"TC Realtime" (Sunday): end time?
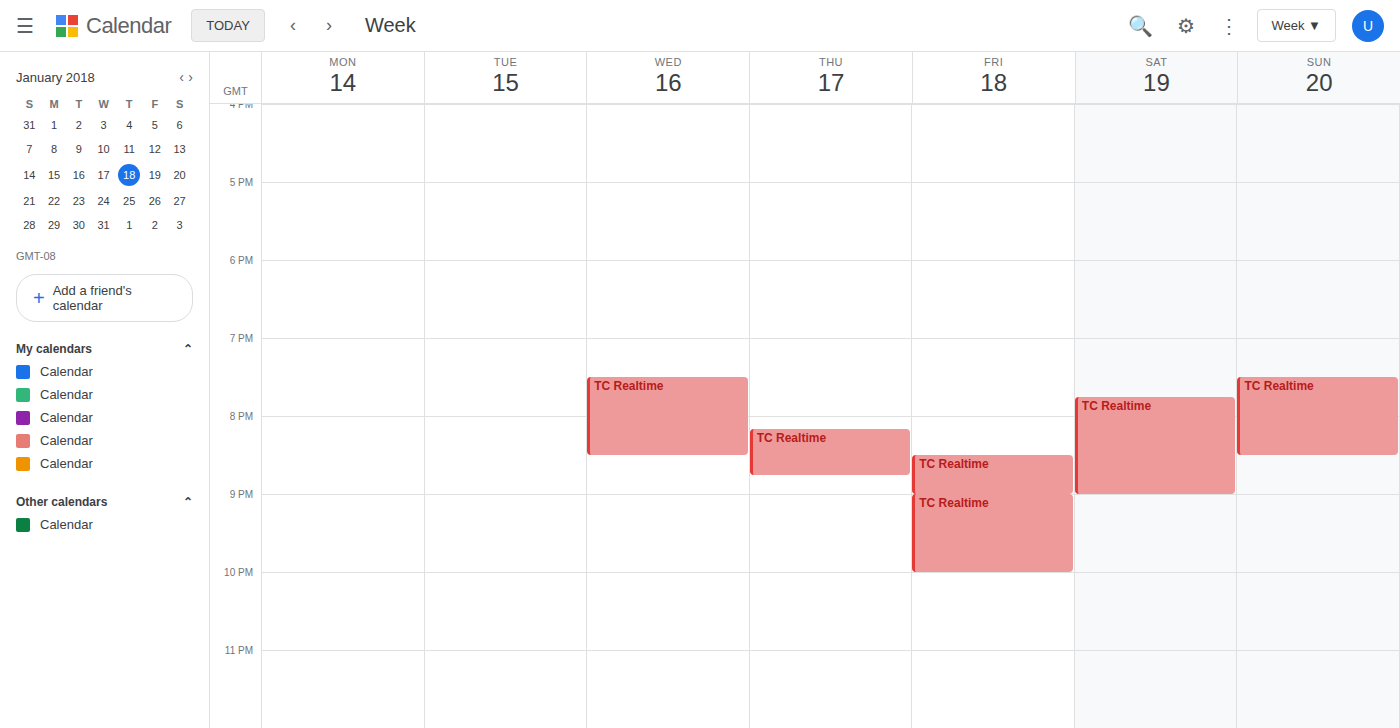
20:30